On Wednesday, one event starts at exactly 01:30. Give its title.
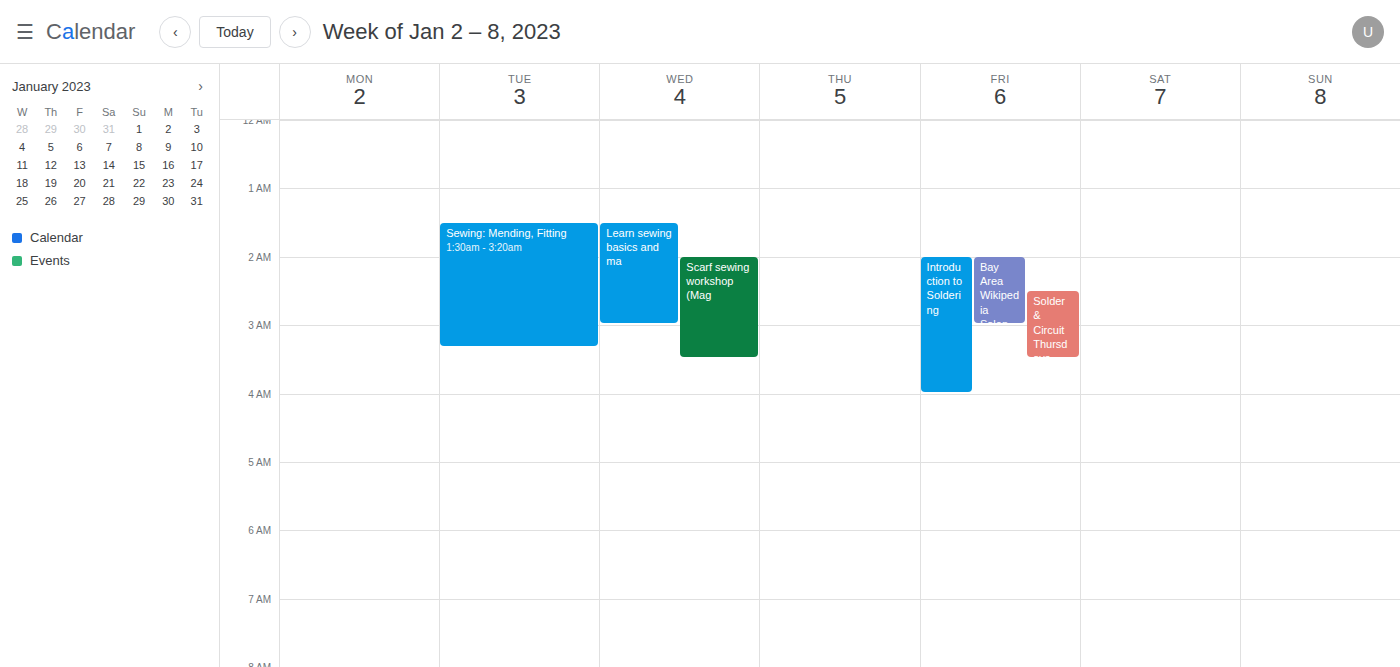
"Learn sewing basics and ma"